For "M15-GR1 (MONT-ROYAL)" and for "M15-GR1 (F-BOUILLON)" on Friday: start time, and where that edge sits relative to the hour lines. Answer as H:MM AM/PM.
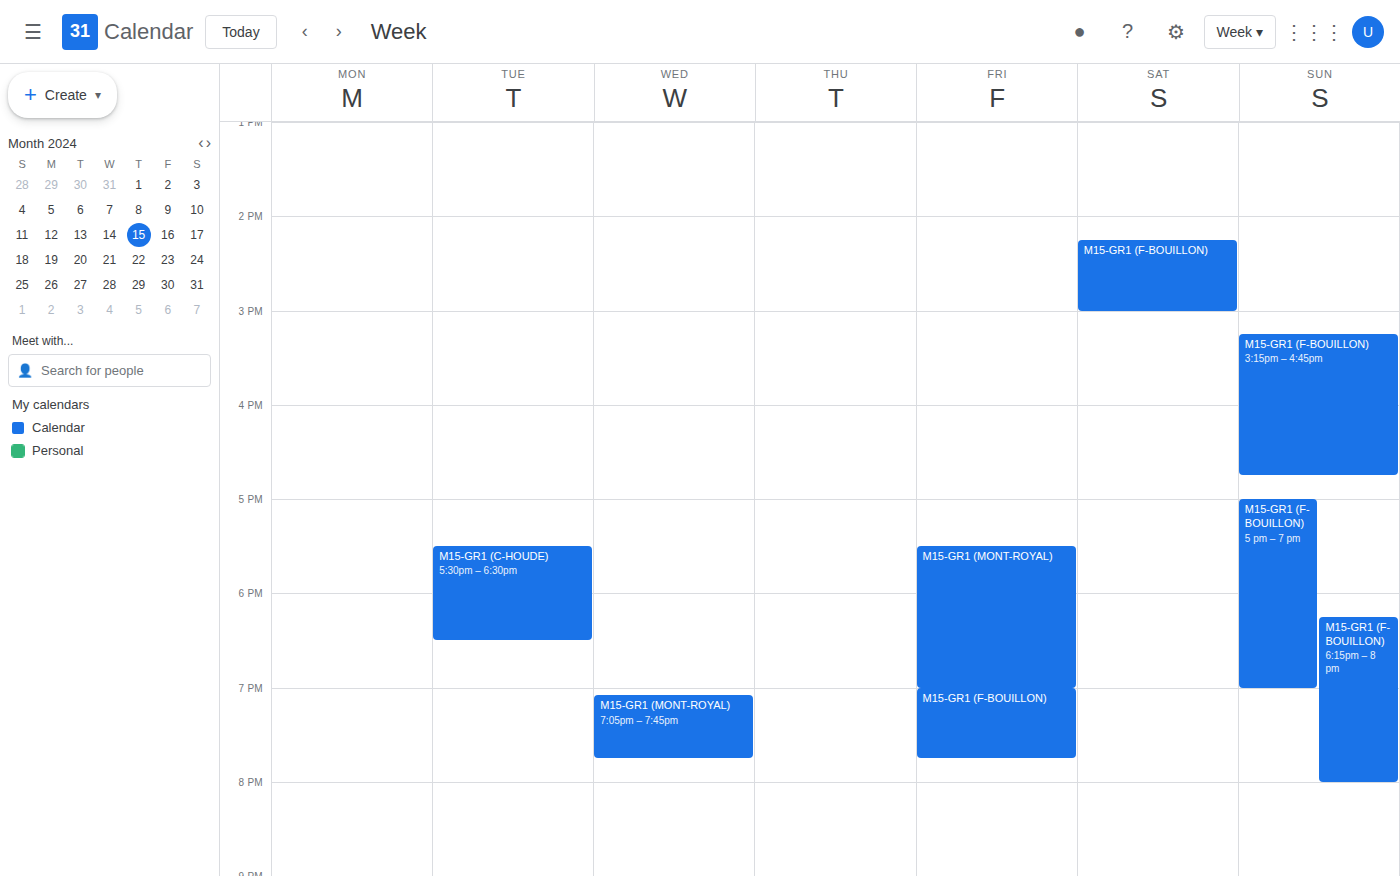
"M15-GR1 (MONT-ROYAL)": 5:30 PM, halfway between the 5 PM and 6 PM lines. "M15-GR1 (F-BOUILLON)": 7:00 PM, exactly on the 7 PM line.